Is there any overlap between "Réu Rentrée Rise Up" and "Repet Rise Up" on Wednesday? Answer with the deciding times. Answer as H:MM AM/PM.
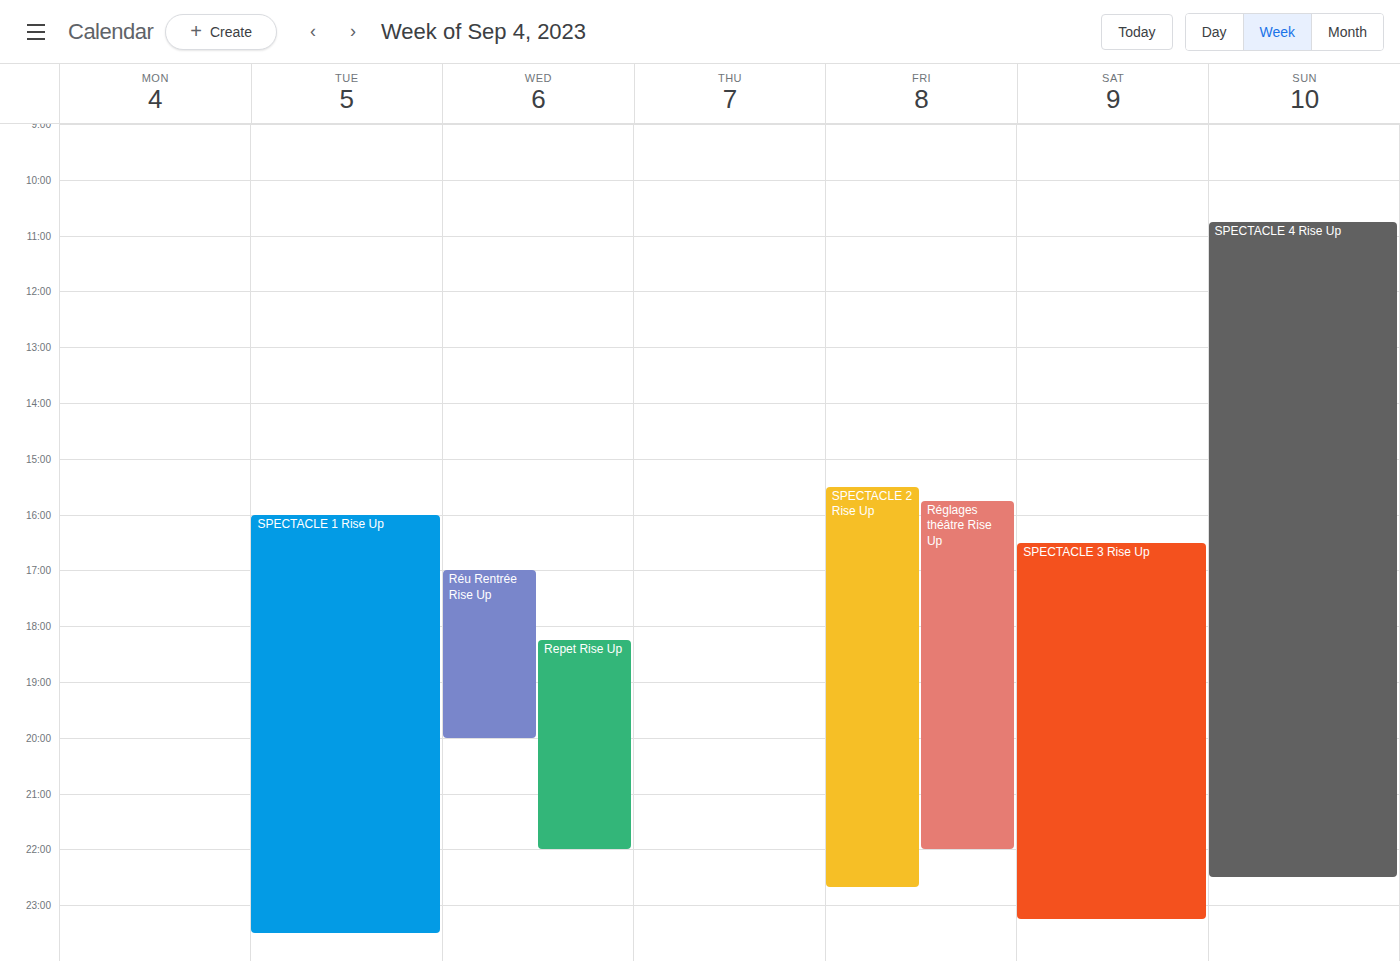
"Repet Rise Up" starts at 6:15 PM, before "Réu Rentrée Rise Up" ends at 8:00 PM -- they overlap.